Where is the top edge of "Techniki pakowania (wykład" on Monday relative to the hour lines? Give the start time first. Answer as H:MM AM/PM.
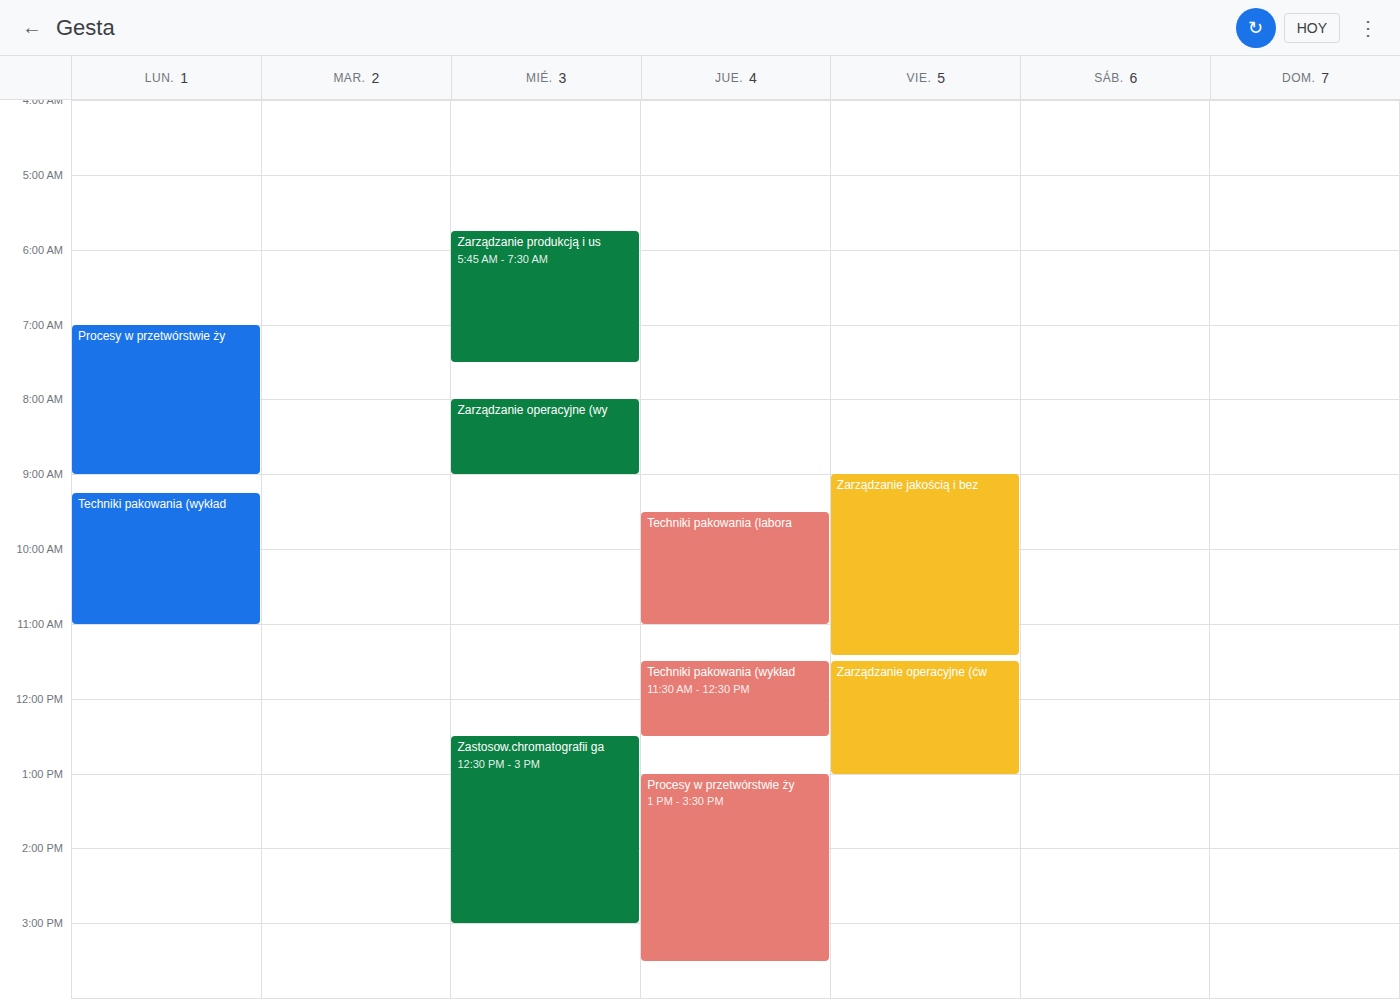
9:15 AM -- neither: a quarter of the way from the 9 AM line to the 10 AM line.